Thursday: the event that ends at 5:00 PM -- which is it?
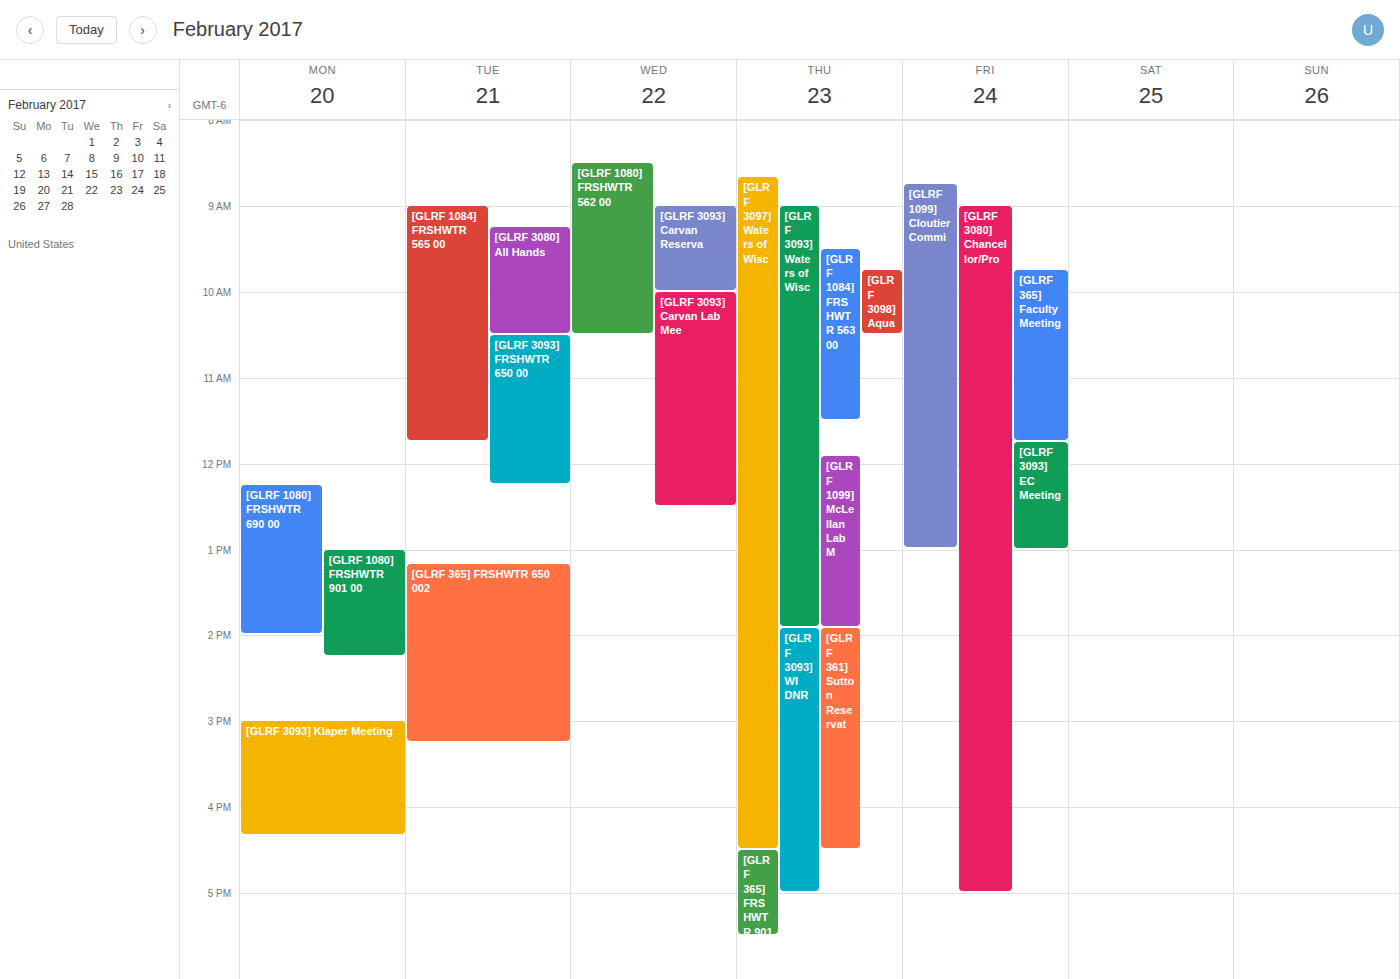
"[GLRF 3093] WI DNR"